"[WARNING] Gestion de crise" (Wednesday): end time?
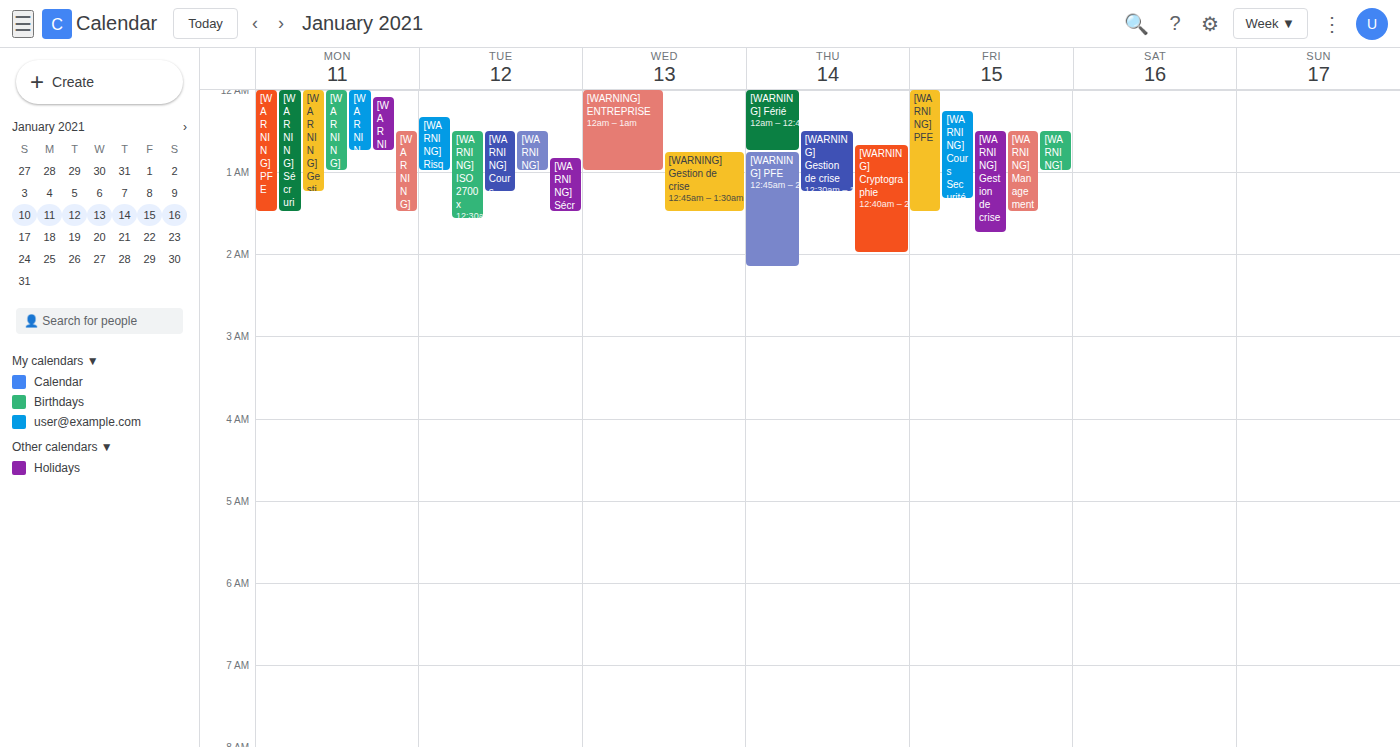
1:30 AM